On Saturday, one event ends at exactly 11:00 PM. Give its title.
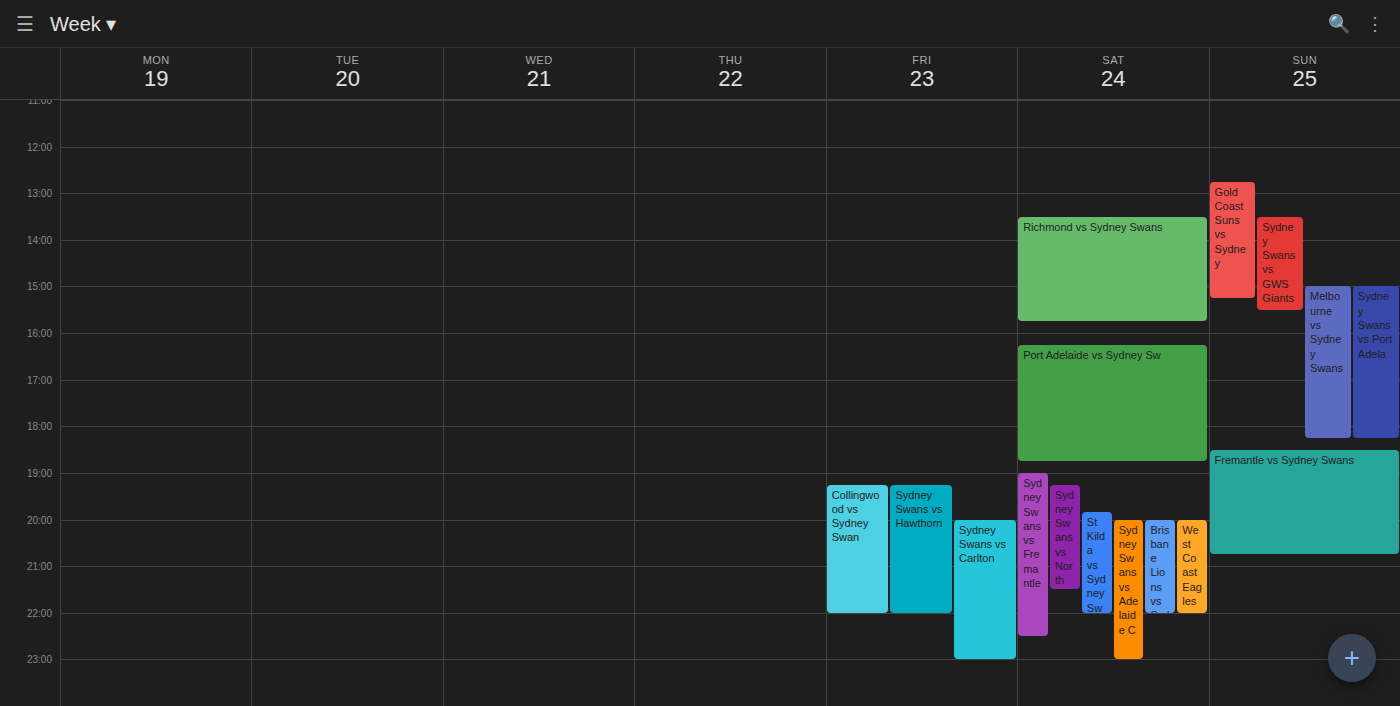
"Sydney Swans vs Adelaide C"